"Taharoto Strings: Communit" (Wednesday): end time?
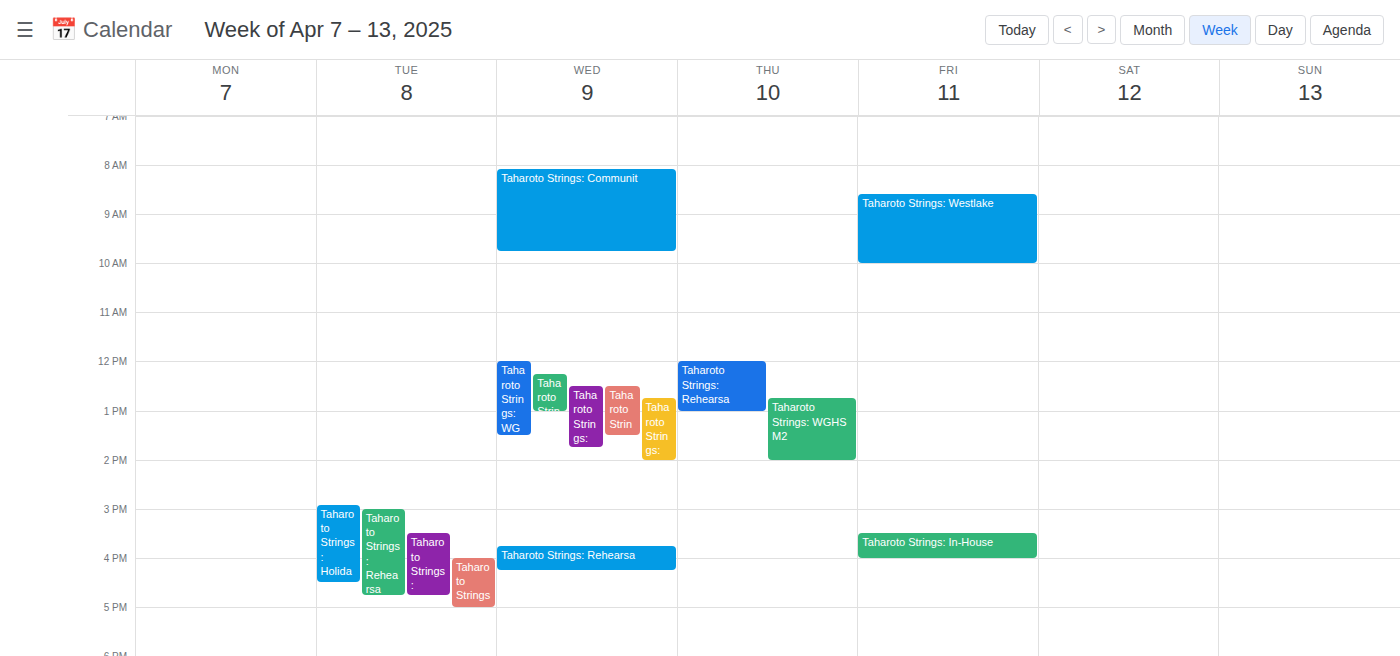
9:45 AM